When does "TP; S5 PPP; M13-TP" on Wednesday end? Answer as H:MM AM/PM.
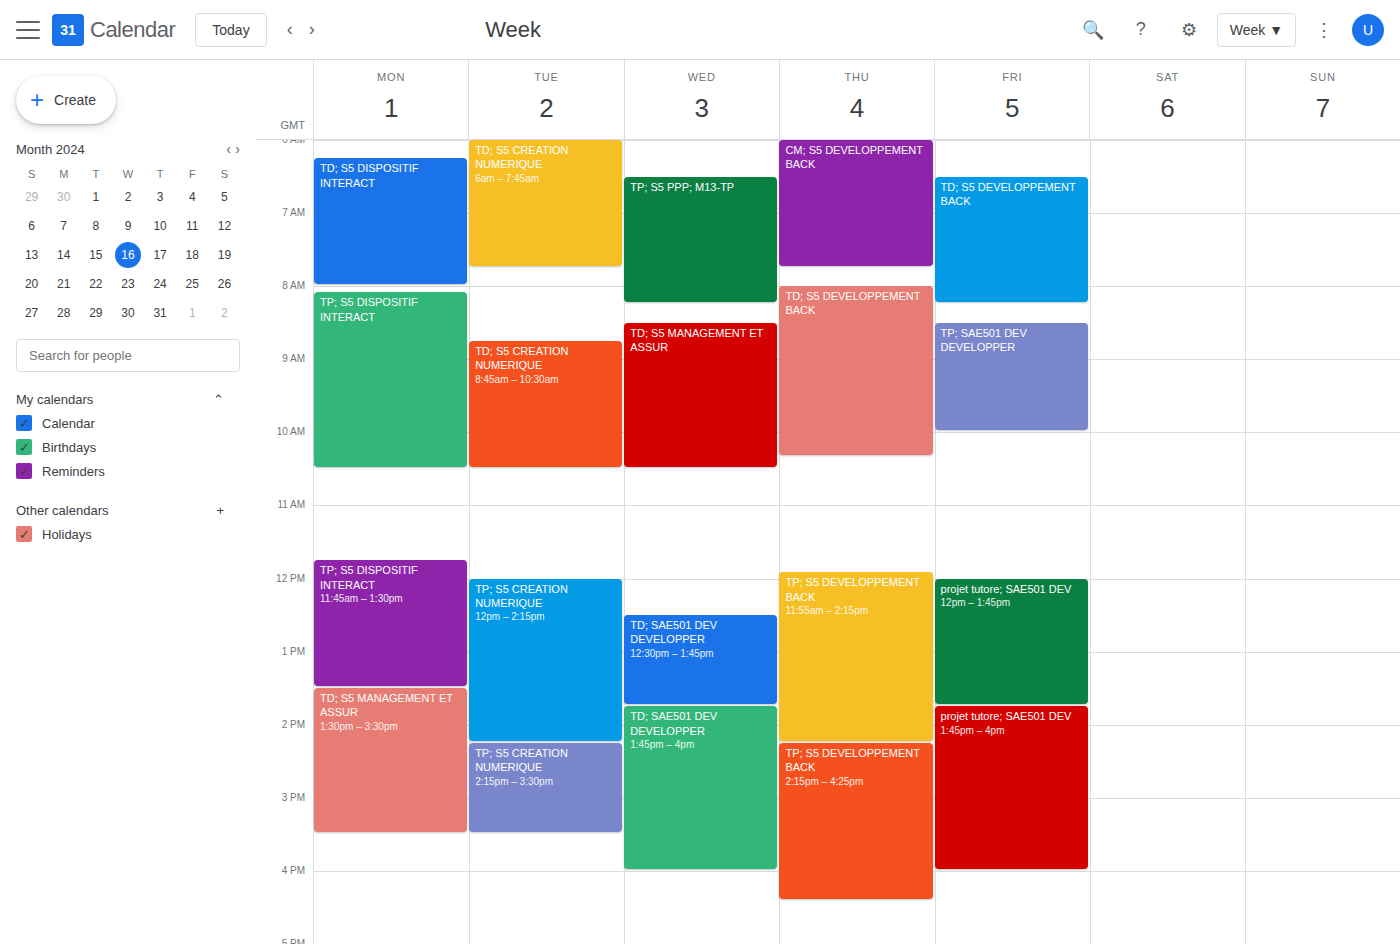
8:15 AM